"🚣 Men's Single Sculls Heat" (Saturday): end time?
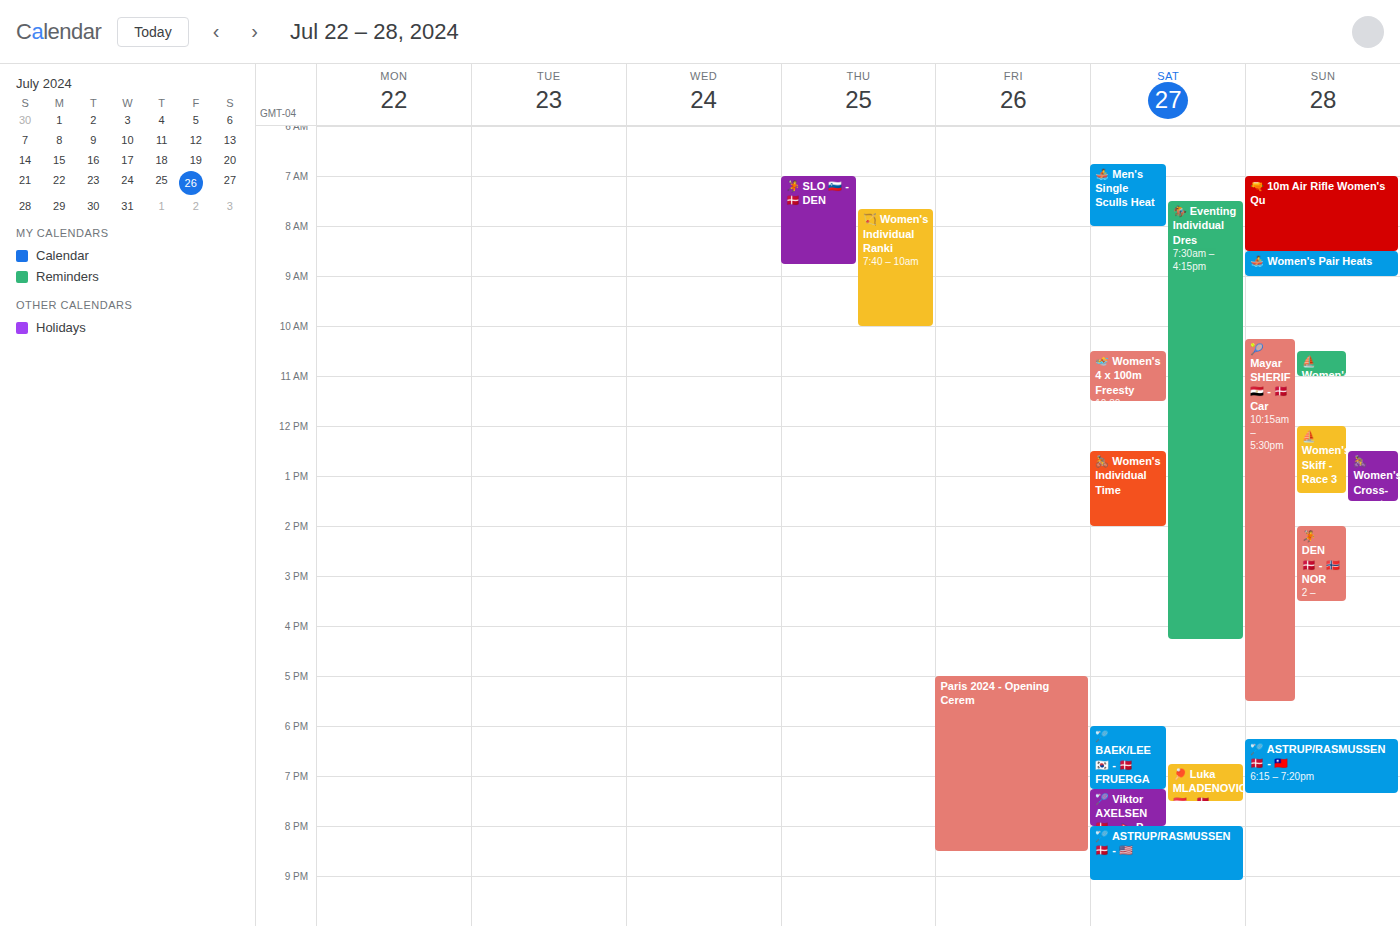
8:00 AM